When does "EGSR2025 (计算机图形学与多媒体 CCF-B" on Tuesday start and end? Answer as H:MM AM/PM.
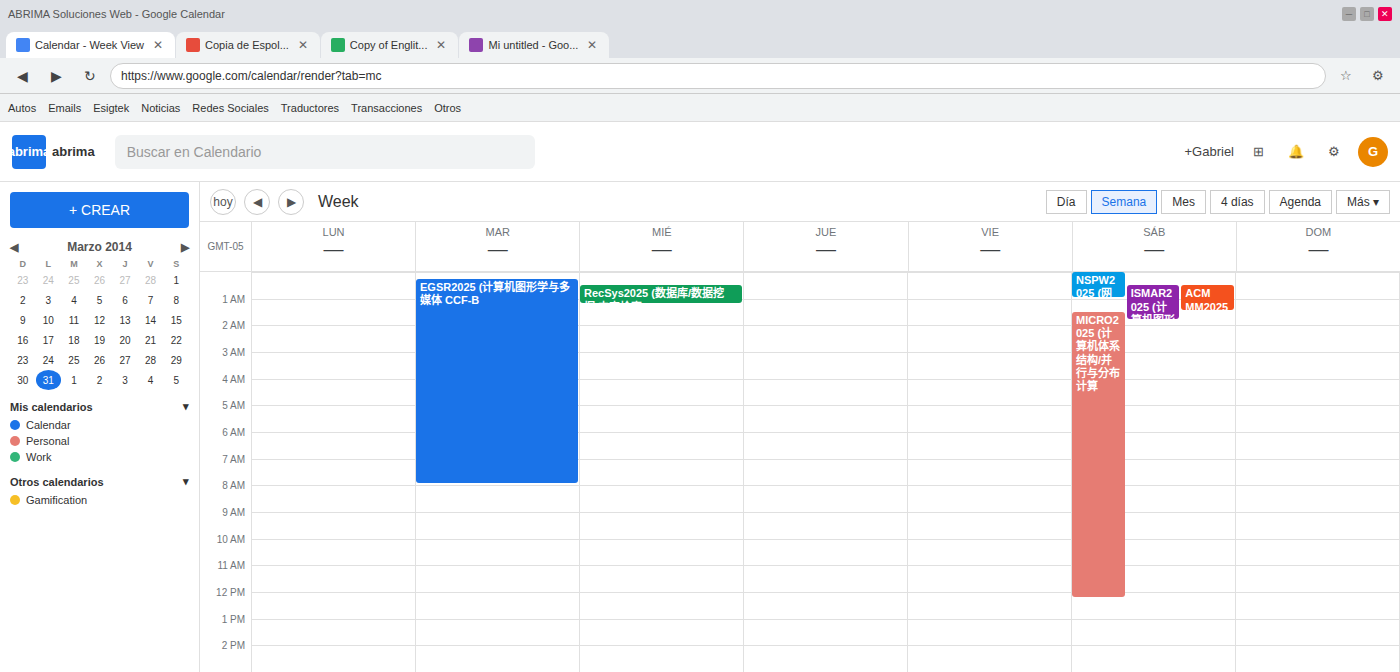
12:15 AM to 8:00 AM